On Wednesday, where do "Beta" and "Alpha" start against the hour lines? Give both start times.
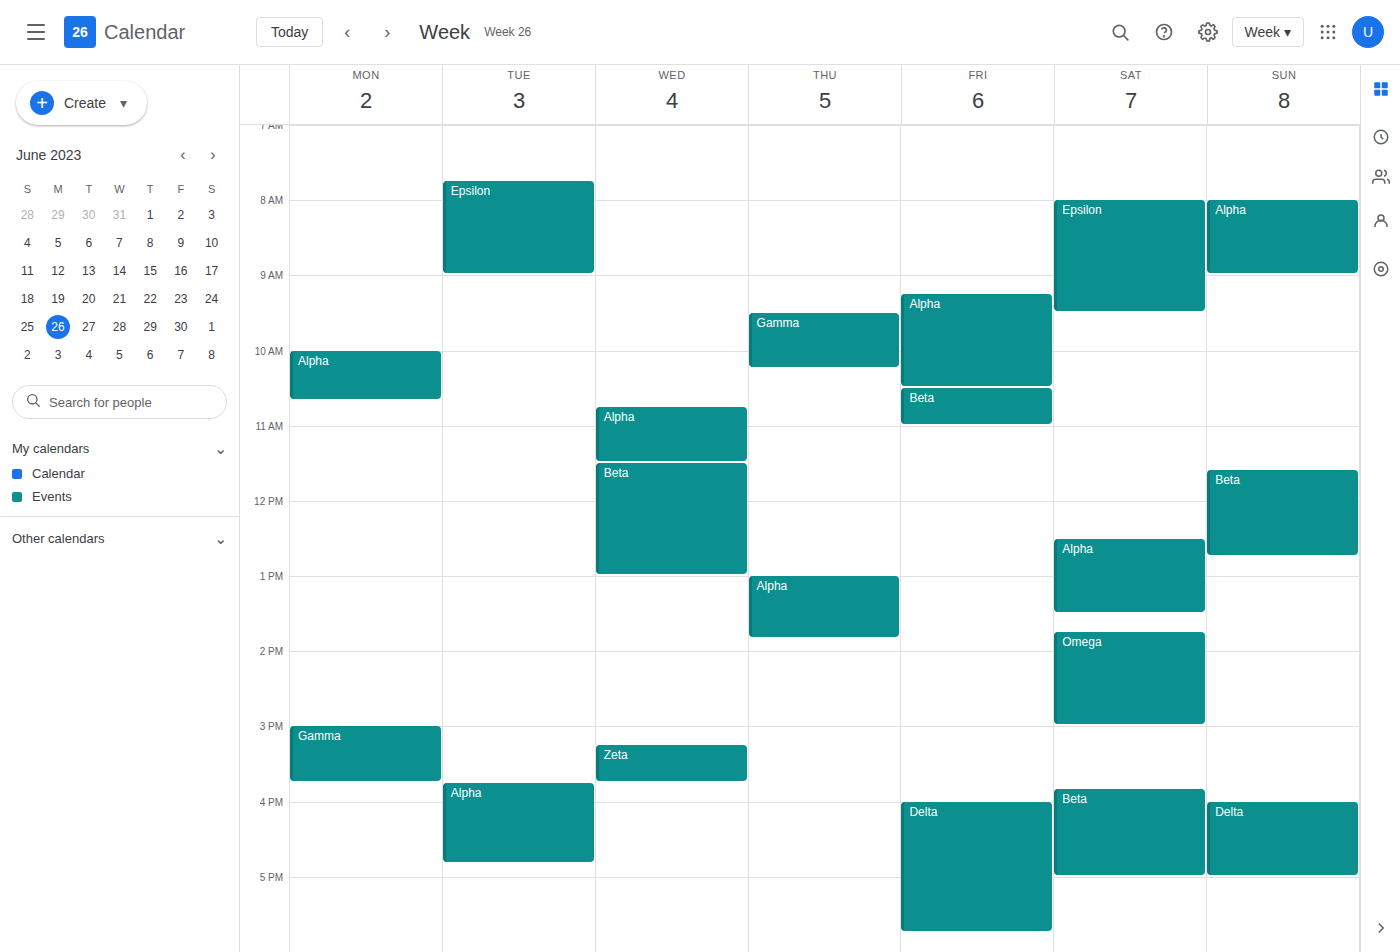
"Beta": 11:30 AM, halfway between the 11 AM and 12 PM lines. "Alpha": 10:45 AM, neither: three quarters of the way from the 10 AM line to the 11 AM line.